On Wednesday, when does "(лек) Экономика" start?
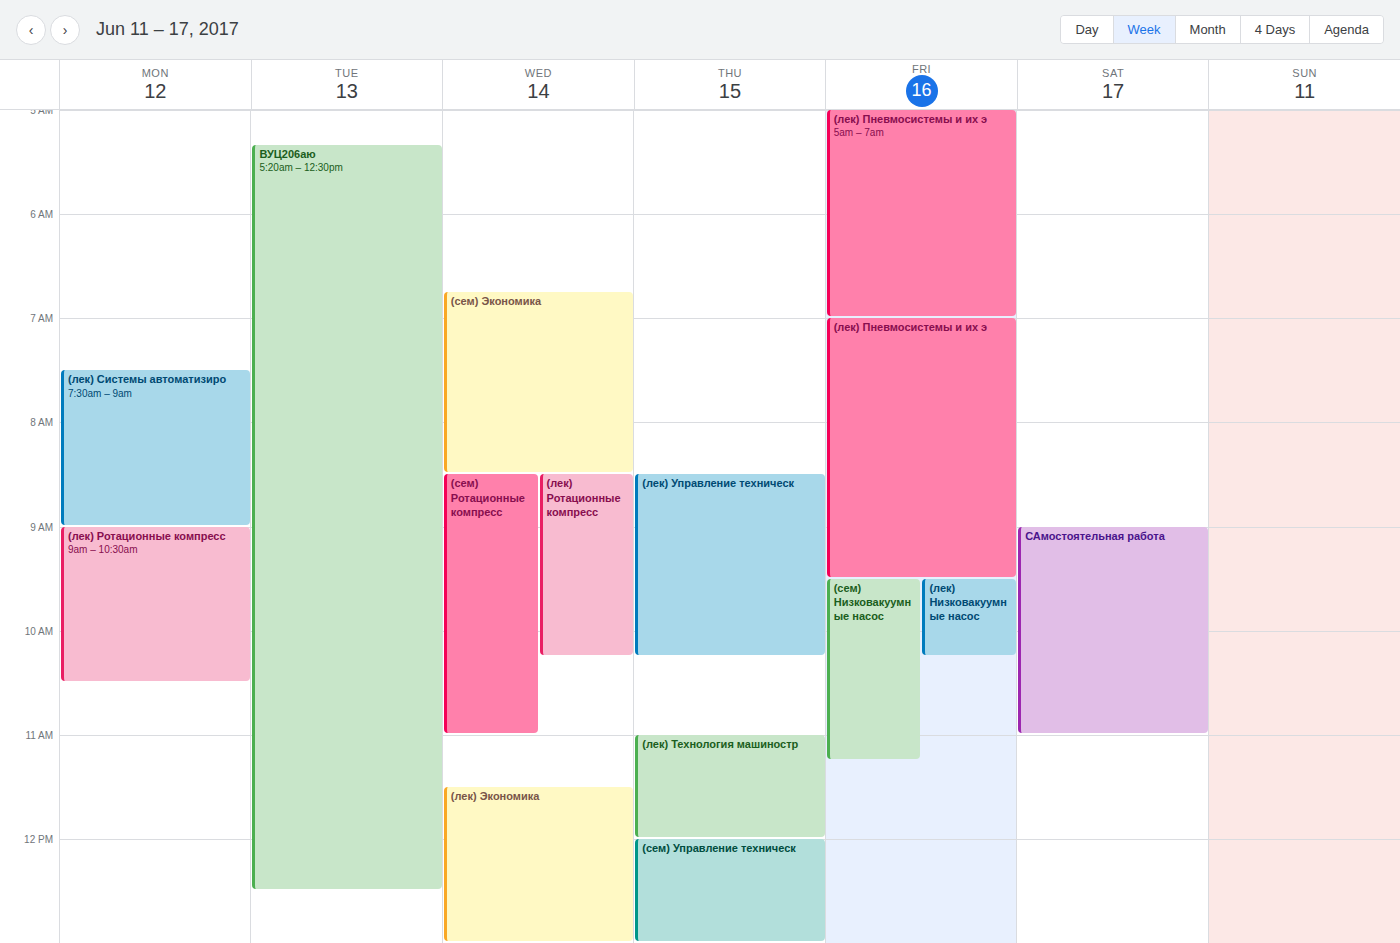
11:30 AM